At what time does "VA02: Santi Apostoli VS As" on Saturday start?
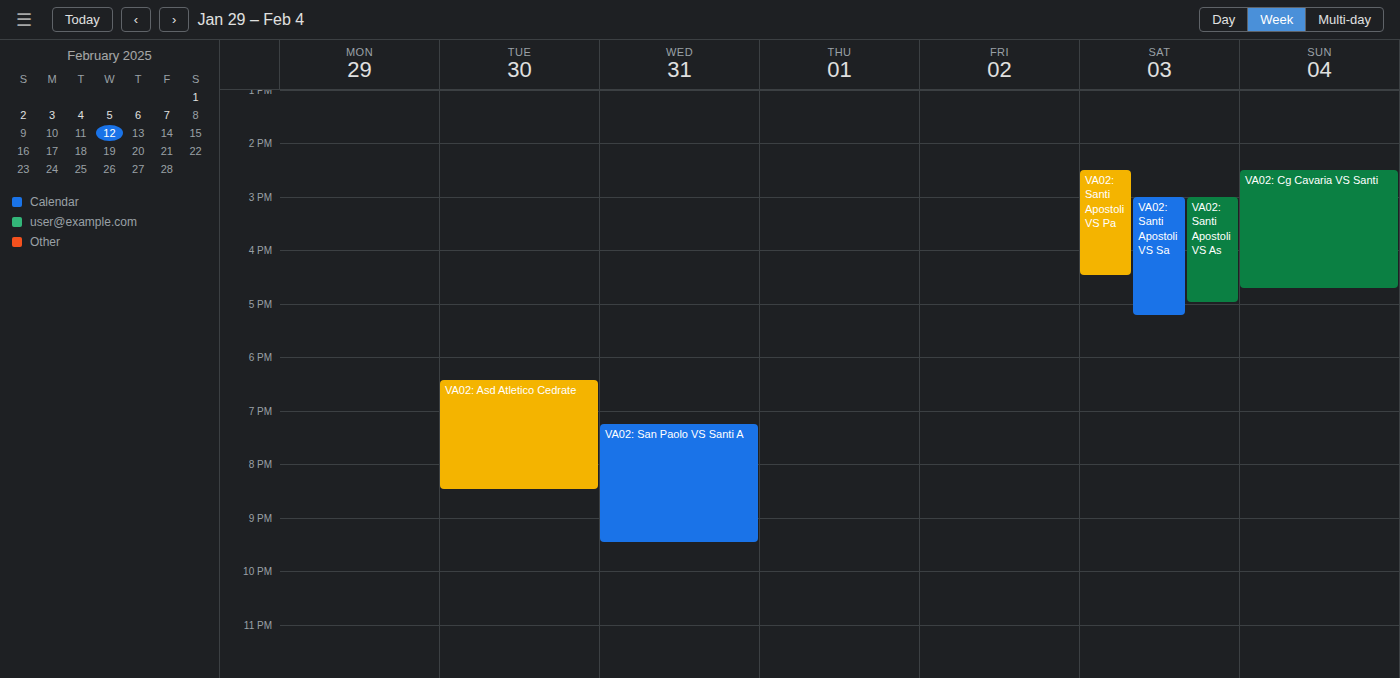
3:00 PM